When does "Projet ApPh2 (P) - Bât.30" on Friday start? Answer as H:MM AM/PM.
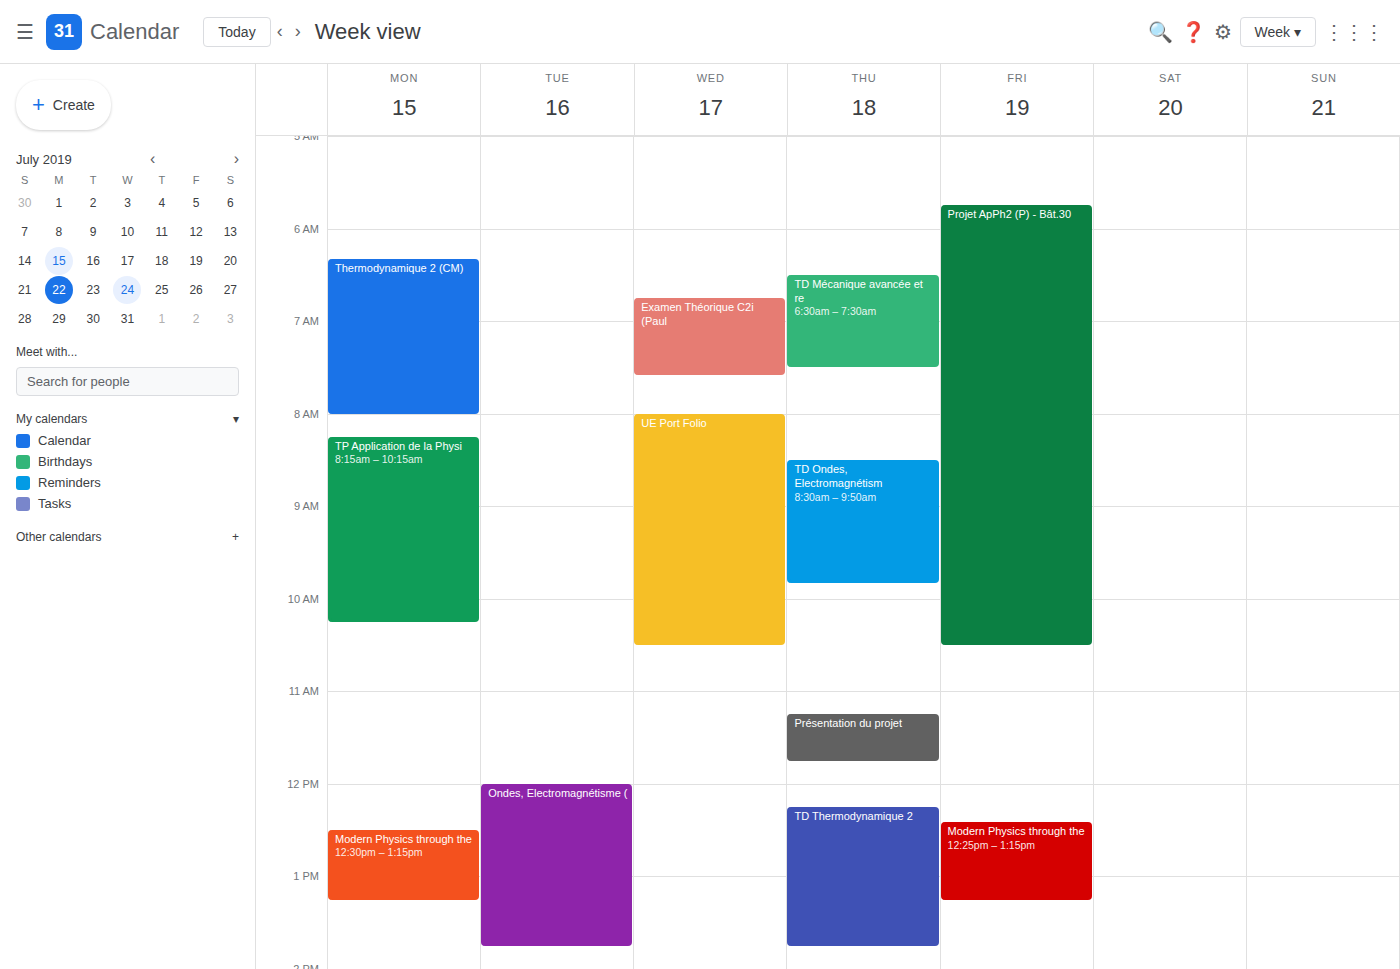
5:45 AM